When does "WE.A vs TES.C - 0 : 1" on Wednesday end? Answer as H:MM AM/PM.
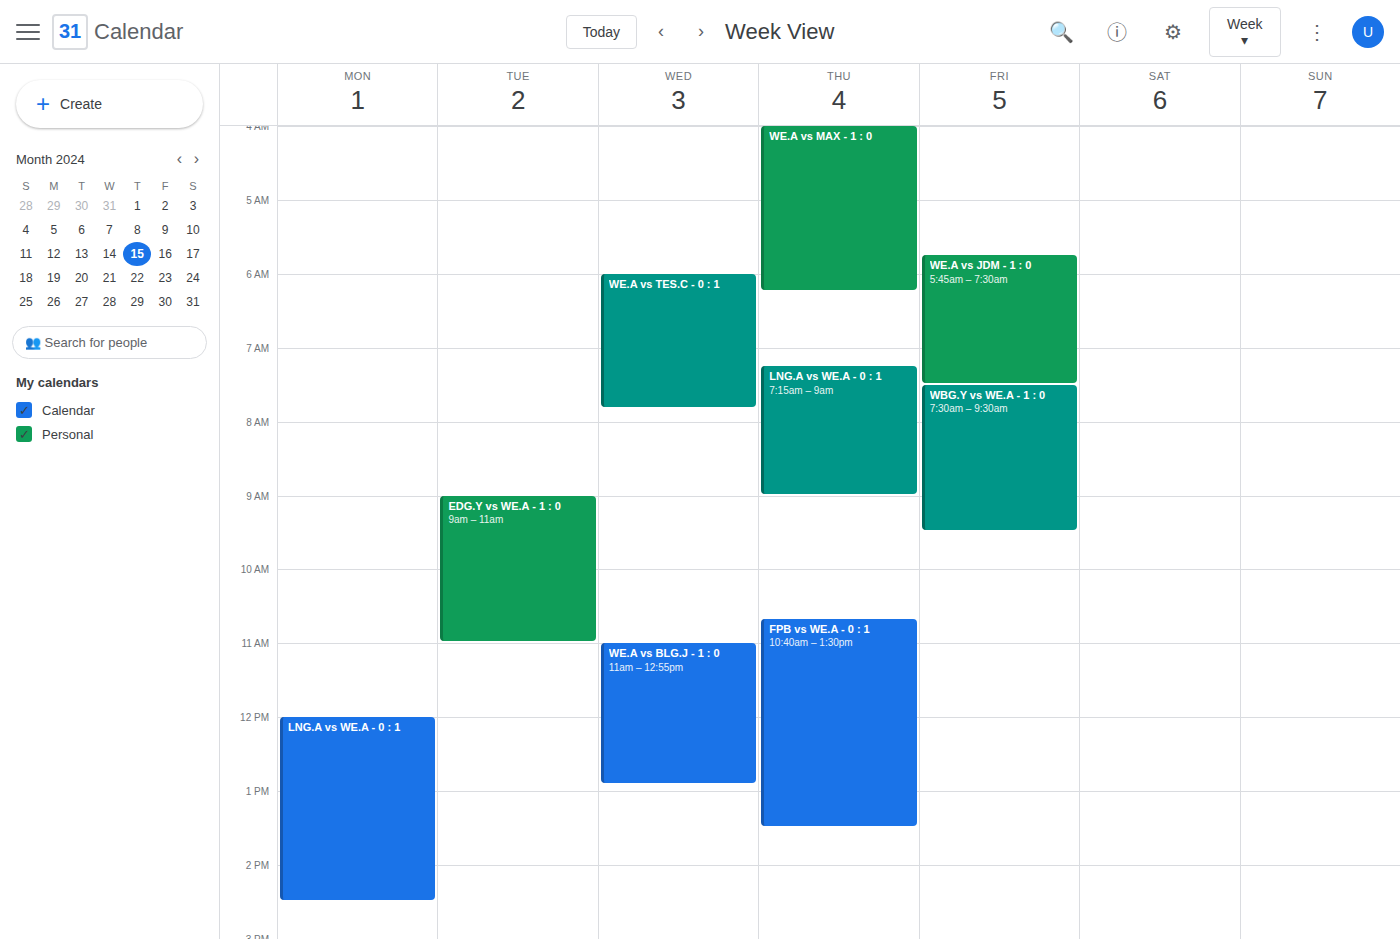
7:50 AM